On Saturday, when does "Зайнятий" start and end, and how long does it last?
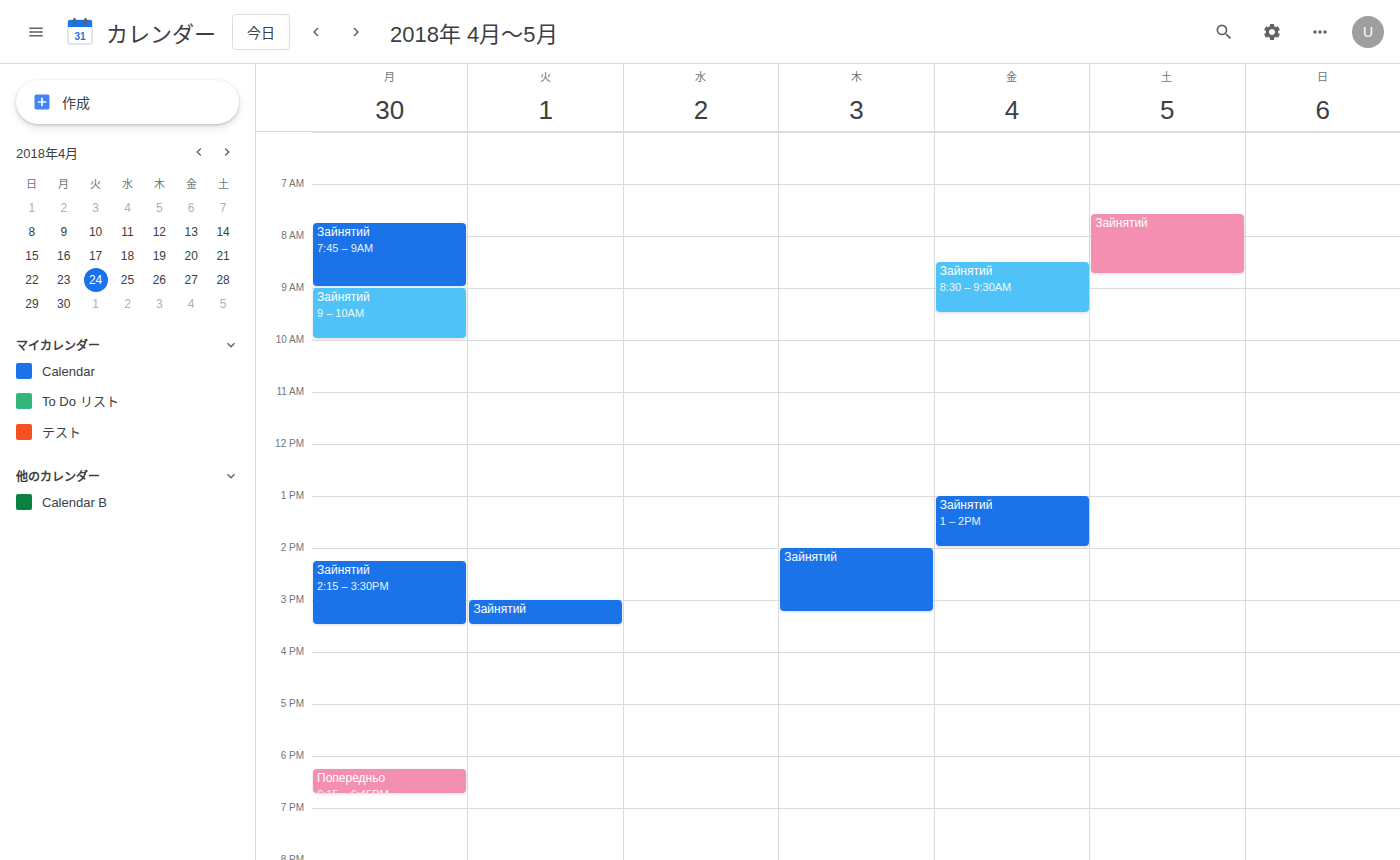
7:35 AM to 8:45 AM, 1 hour 10 minutes